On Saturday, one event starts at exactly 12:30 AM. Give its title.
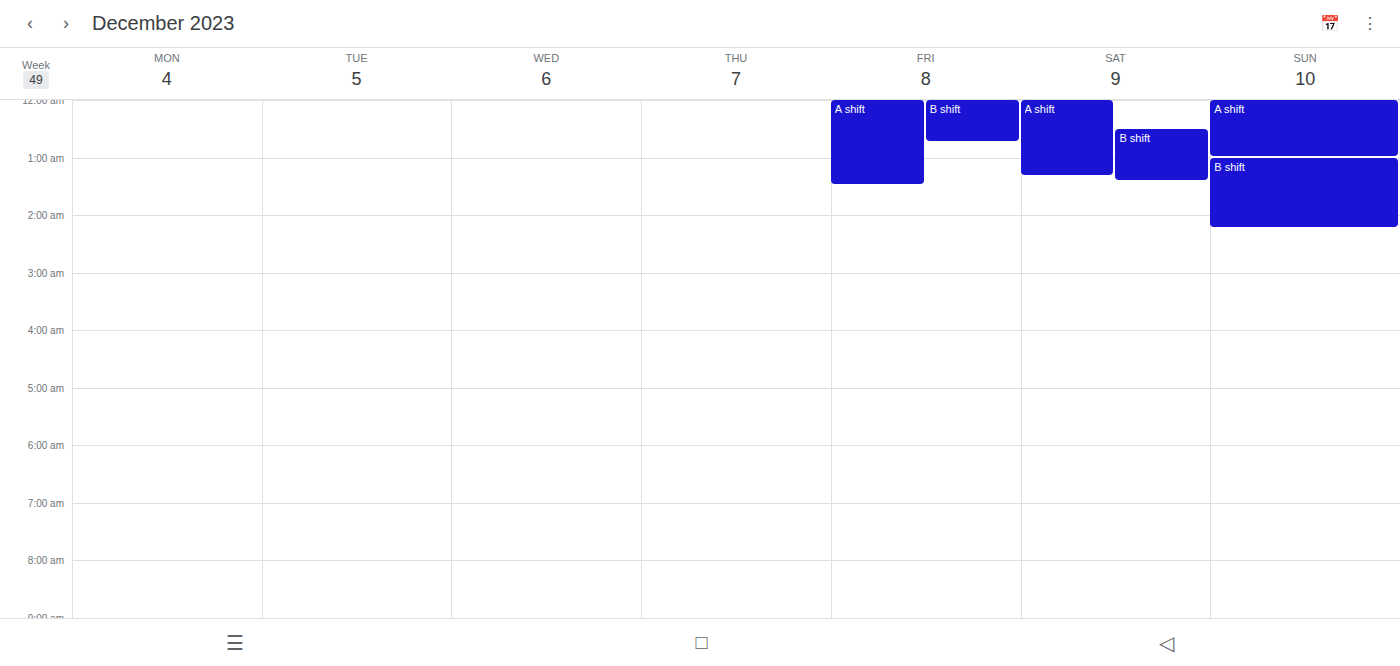
"B shift"